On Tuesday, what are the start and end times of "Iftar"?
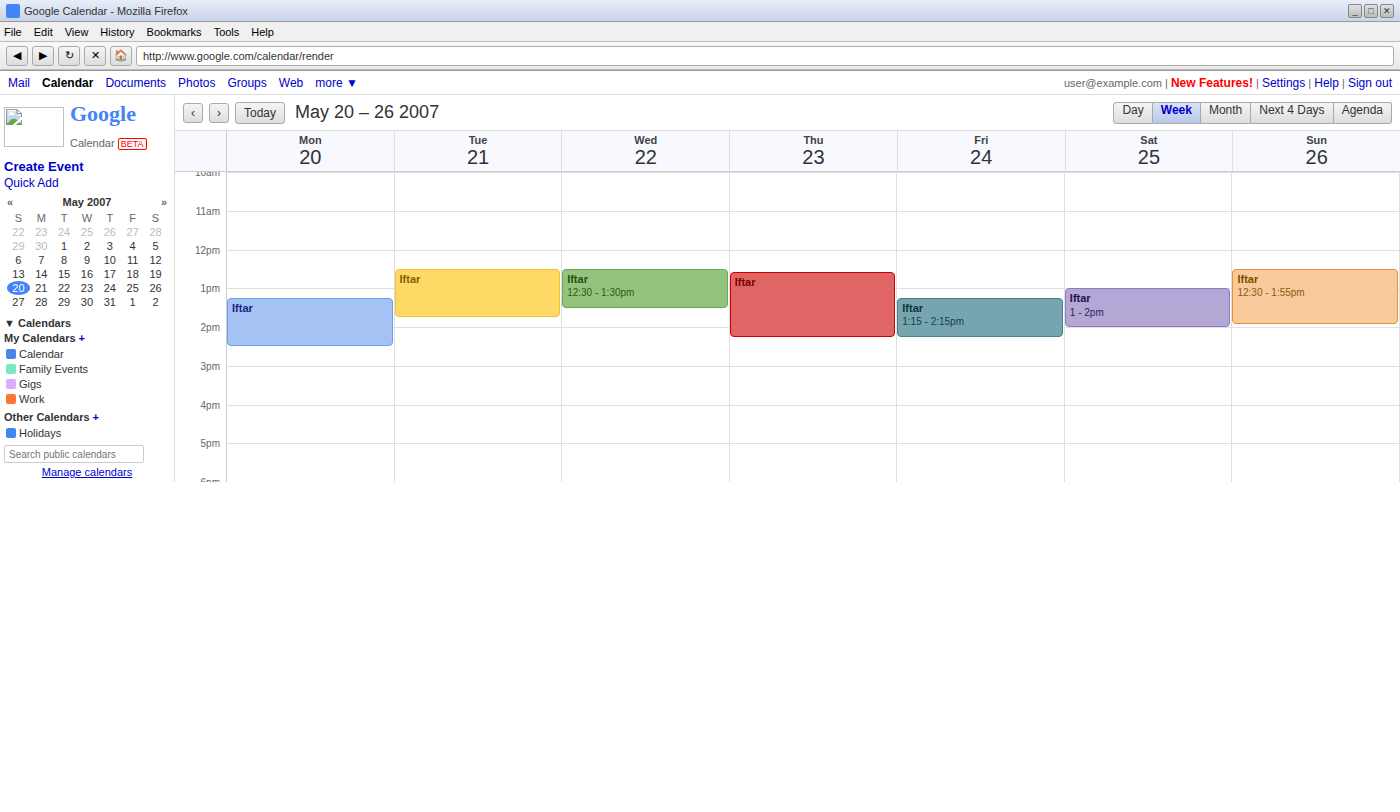
12:30 PM to 1:45 PM